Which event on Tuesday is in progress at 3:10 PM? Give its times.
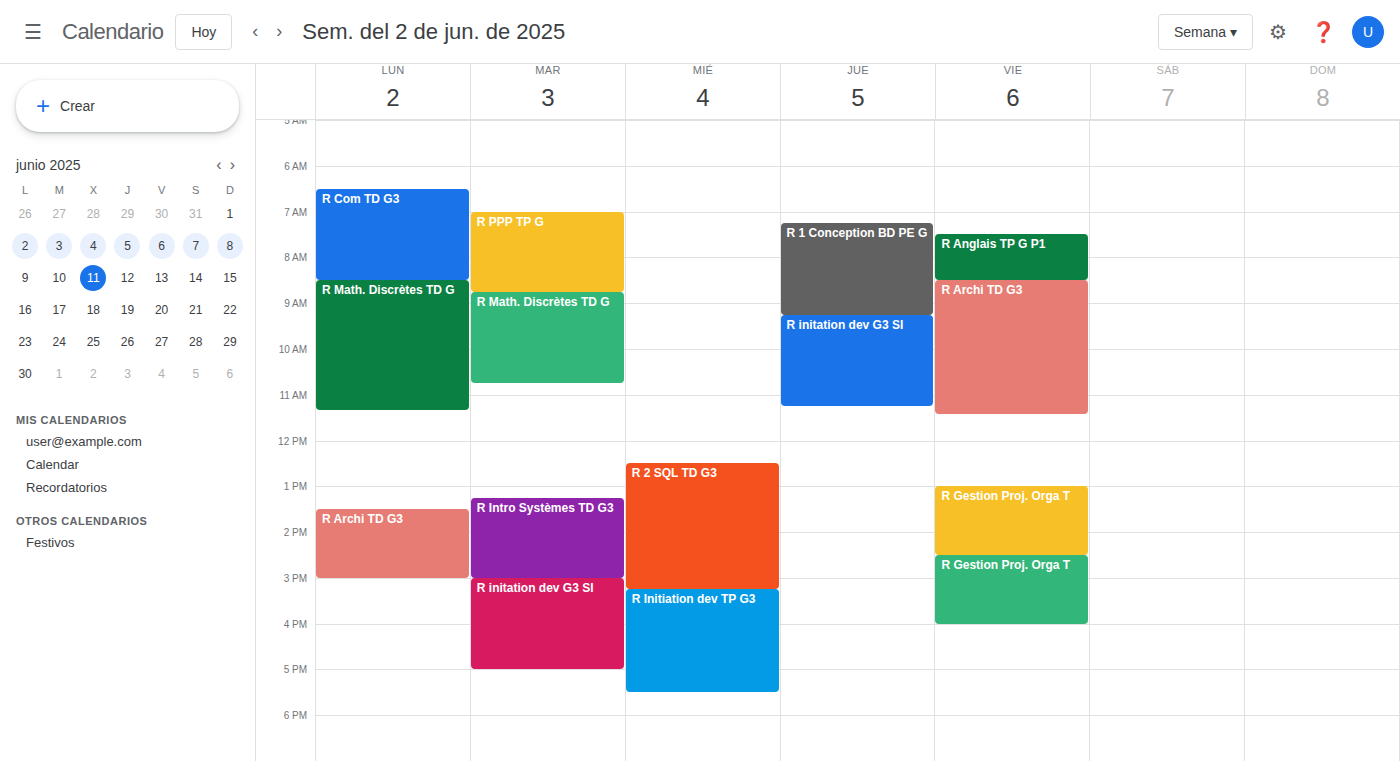
"R initation dev G3 SI", 3:00 PM to 5:00 PM